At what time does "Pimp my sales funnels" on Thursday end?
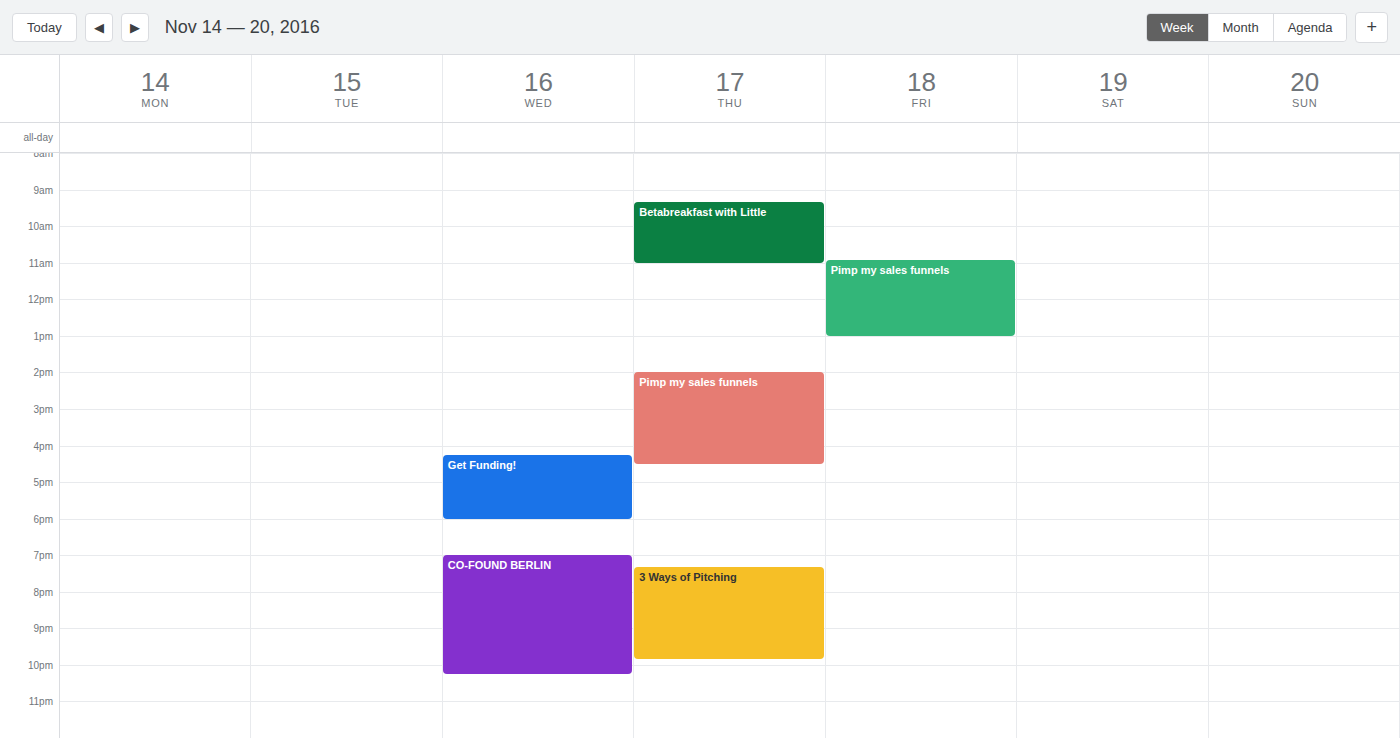
4:30 PM